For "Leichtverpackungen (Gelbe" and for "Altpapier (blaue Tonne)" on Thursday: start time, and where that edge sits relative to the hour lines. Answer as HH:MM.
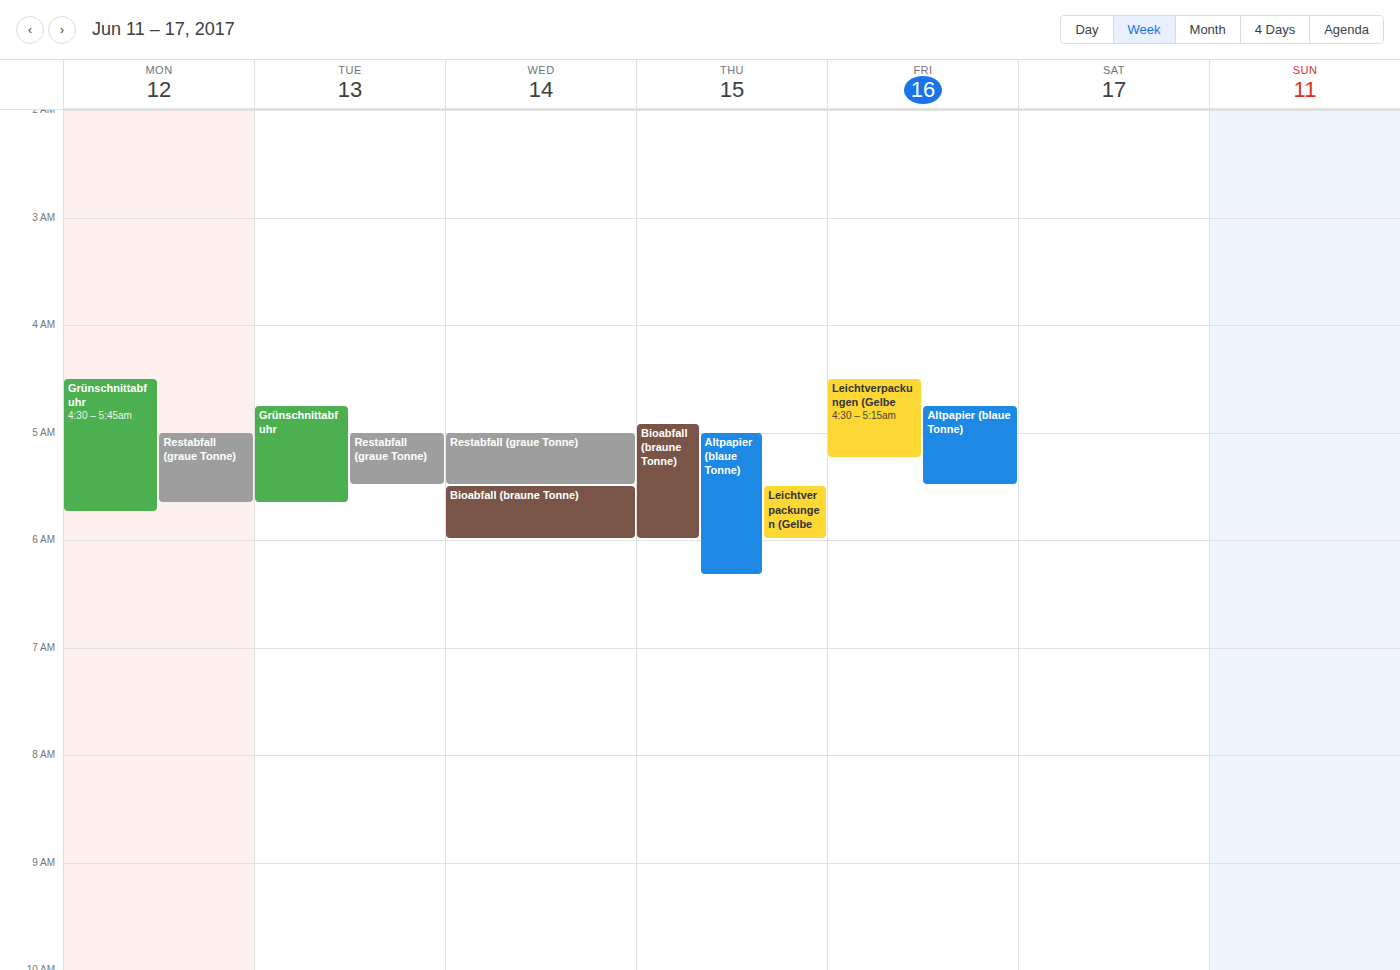
"Leichtverpackungen (Gelbe": 05:30, halfway between the 05:00 and 06:00 lines. "Altpapier (blaue Tonne)": 05:00, exactly on the 05:00 line.